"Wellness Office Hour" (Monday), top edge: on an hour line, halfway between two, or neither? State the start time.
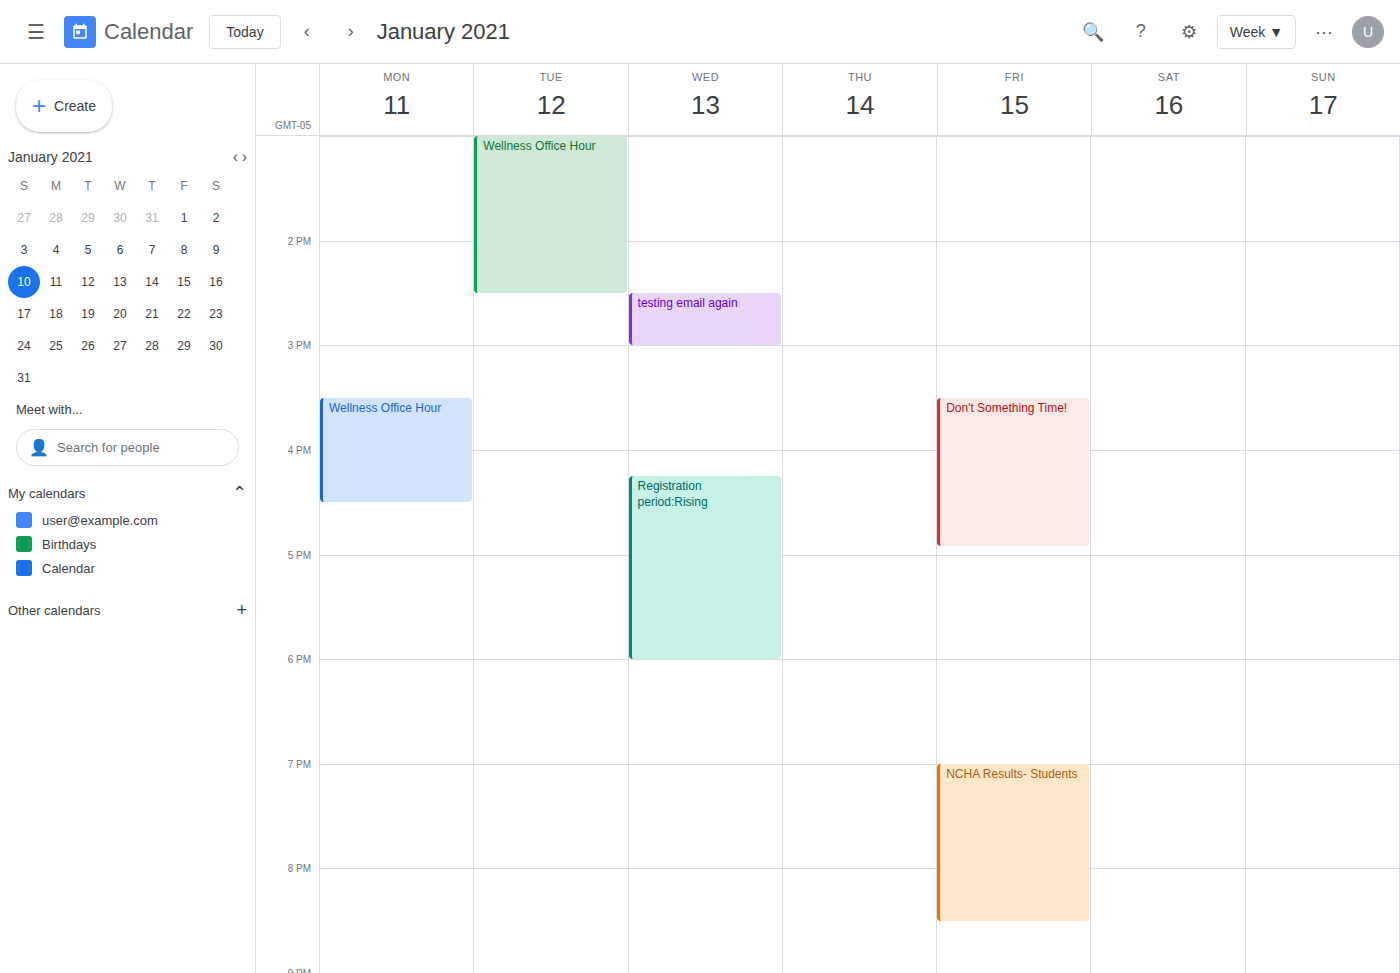
3:30 PM -- halfway between the 3 PM and 4 PM lines.